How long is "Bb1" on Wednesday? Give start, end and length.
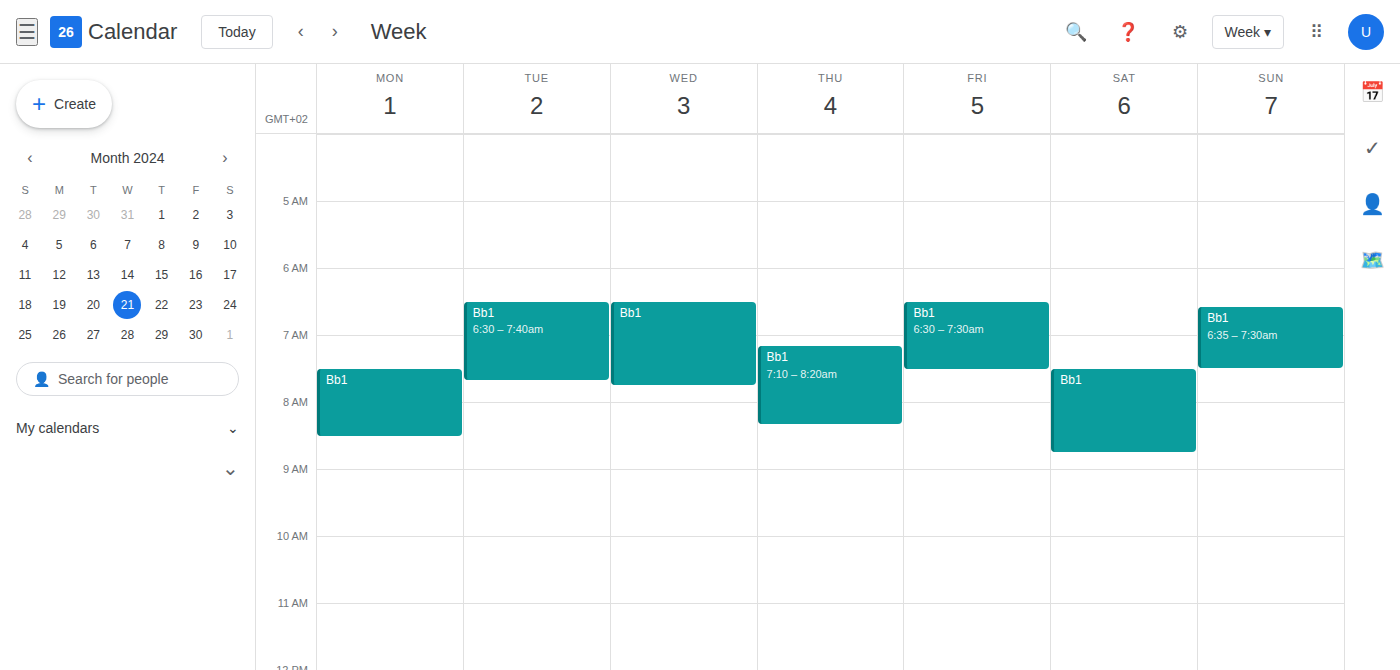
6:30 AM to 7:45 AM, 1 hour 15 minutes